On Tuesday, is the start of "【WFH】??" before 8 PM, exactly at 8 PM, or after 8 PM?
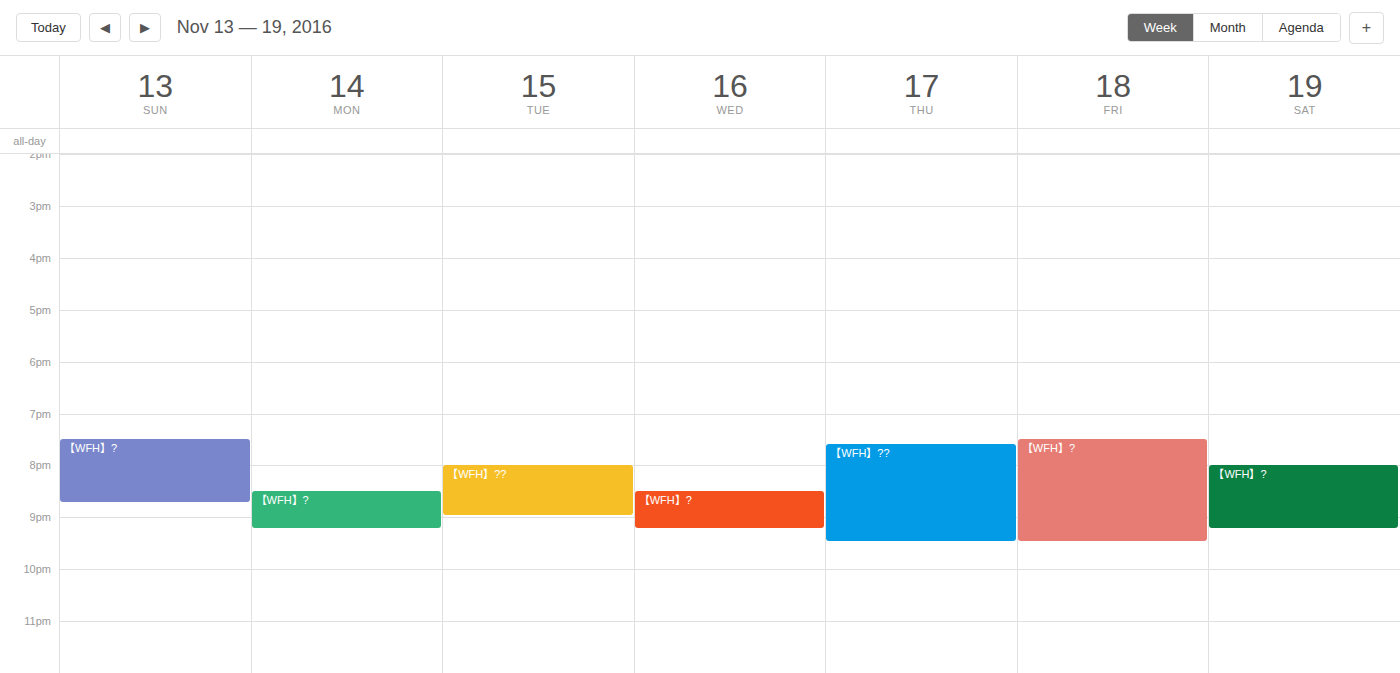
8:00 PM -- exactly at 8 PM, on the 8 PM line.